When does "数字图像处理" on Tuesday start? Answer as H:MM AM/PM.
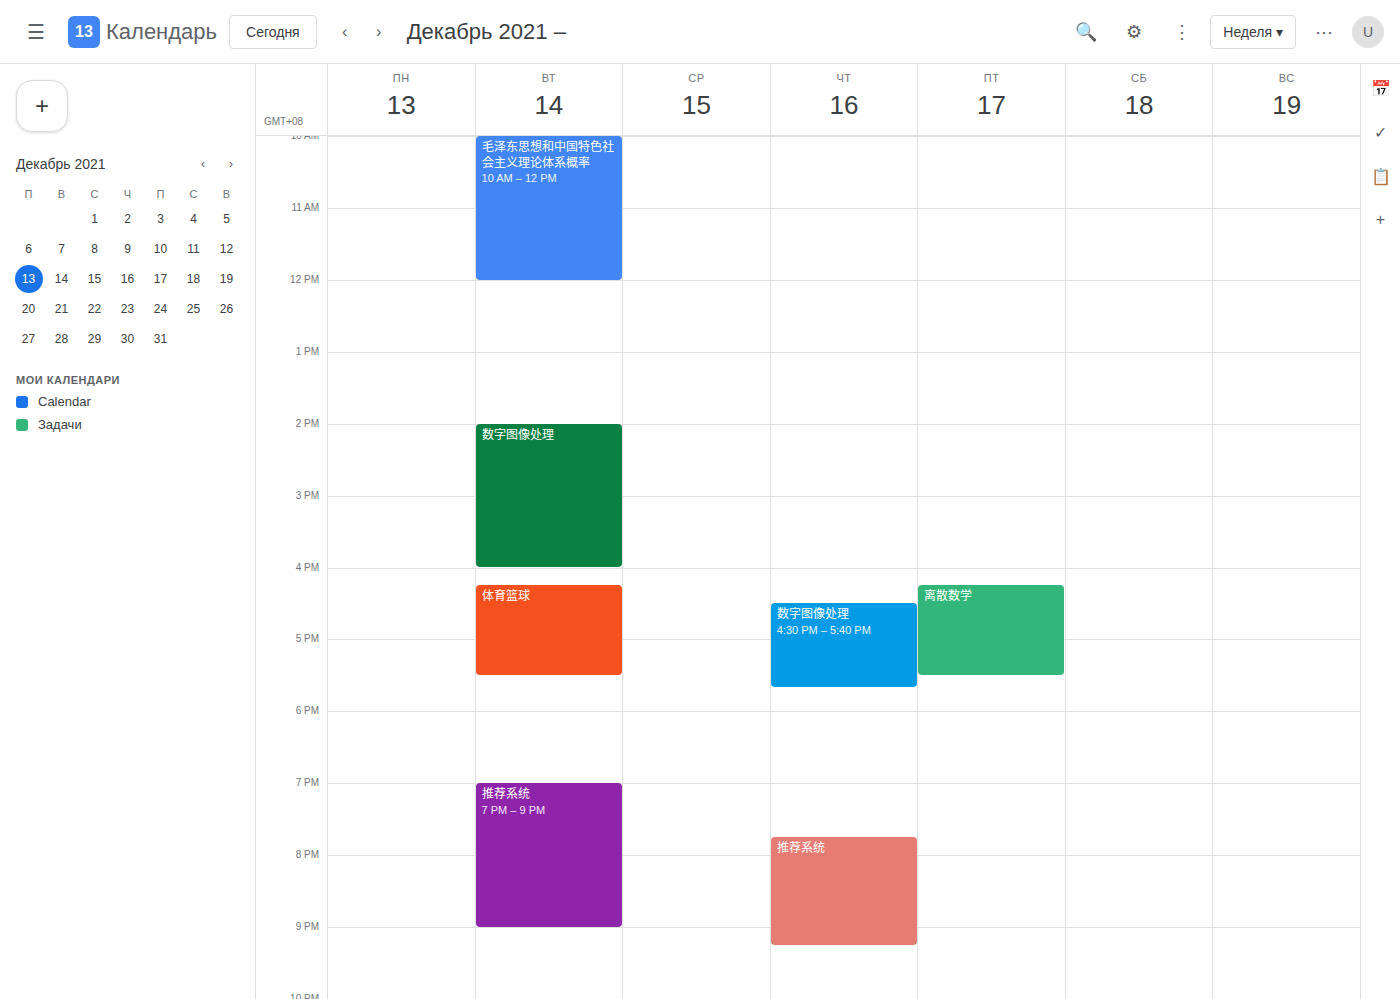
2:00 PM